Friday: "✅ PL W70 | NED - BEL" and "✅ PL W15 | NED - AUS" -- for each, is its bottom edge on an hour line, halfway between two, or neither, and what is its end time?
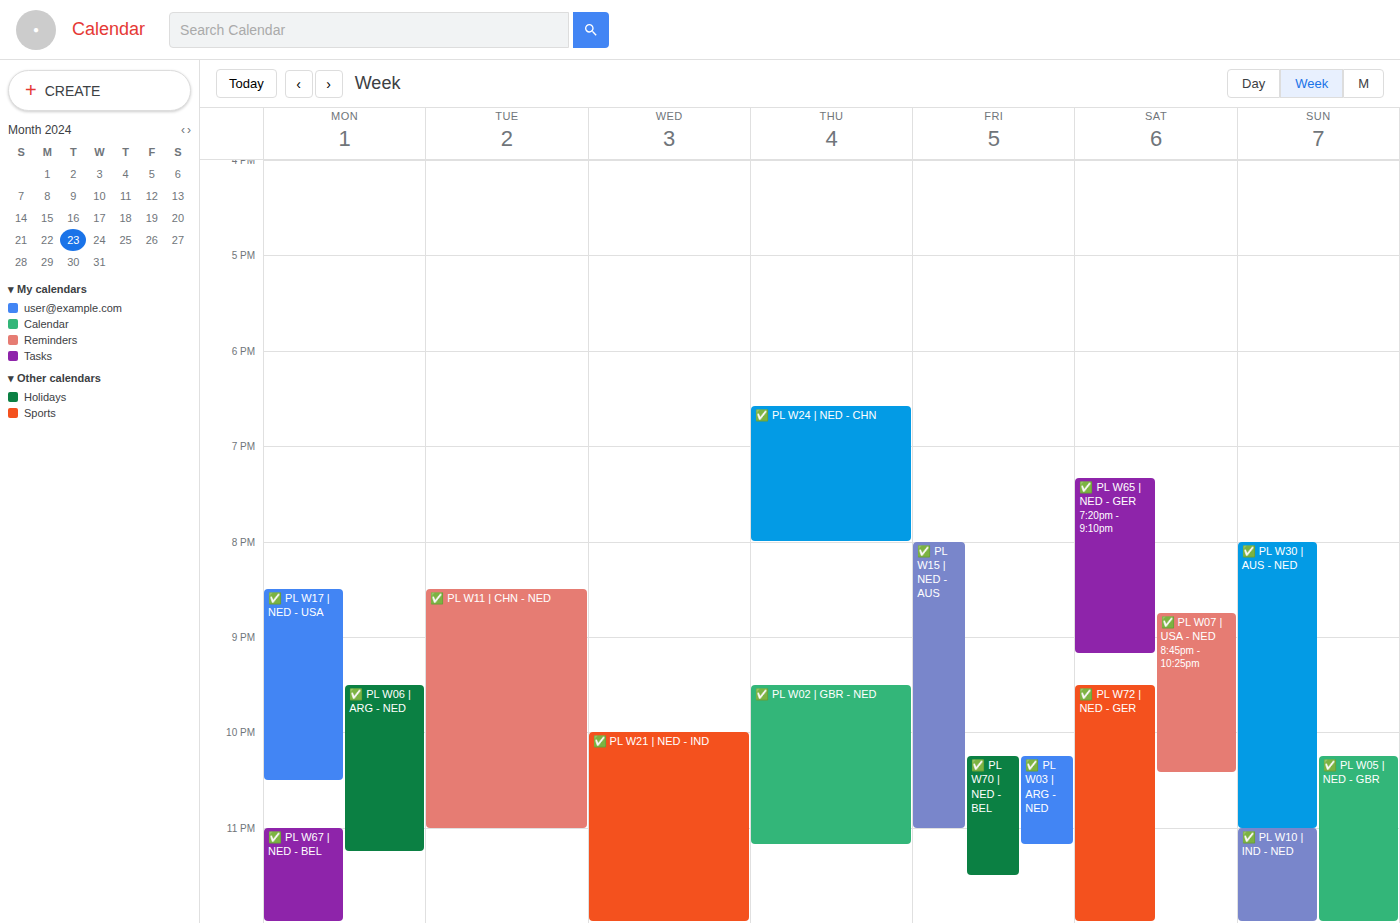
"✅ PL W70 | NED - BEL": 11:30 PM, halfway between the 11 PM and 12 AM lines. "✅ PL W15 | NED - AUS": 11:00 PM, exactly on the 11 PM line.